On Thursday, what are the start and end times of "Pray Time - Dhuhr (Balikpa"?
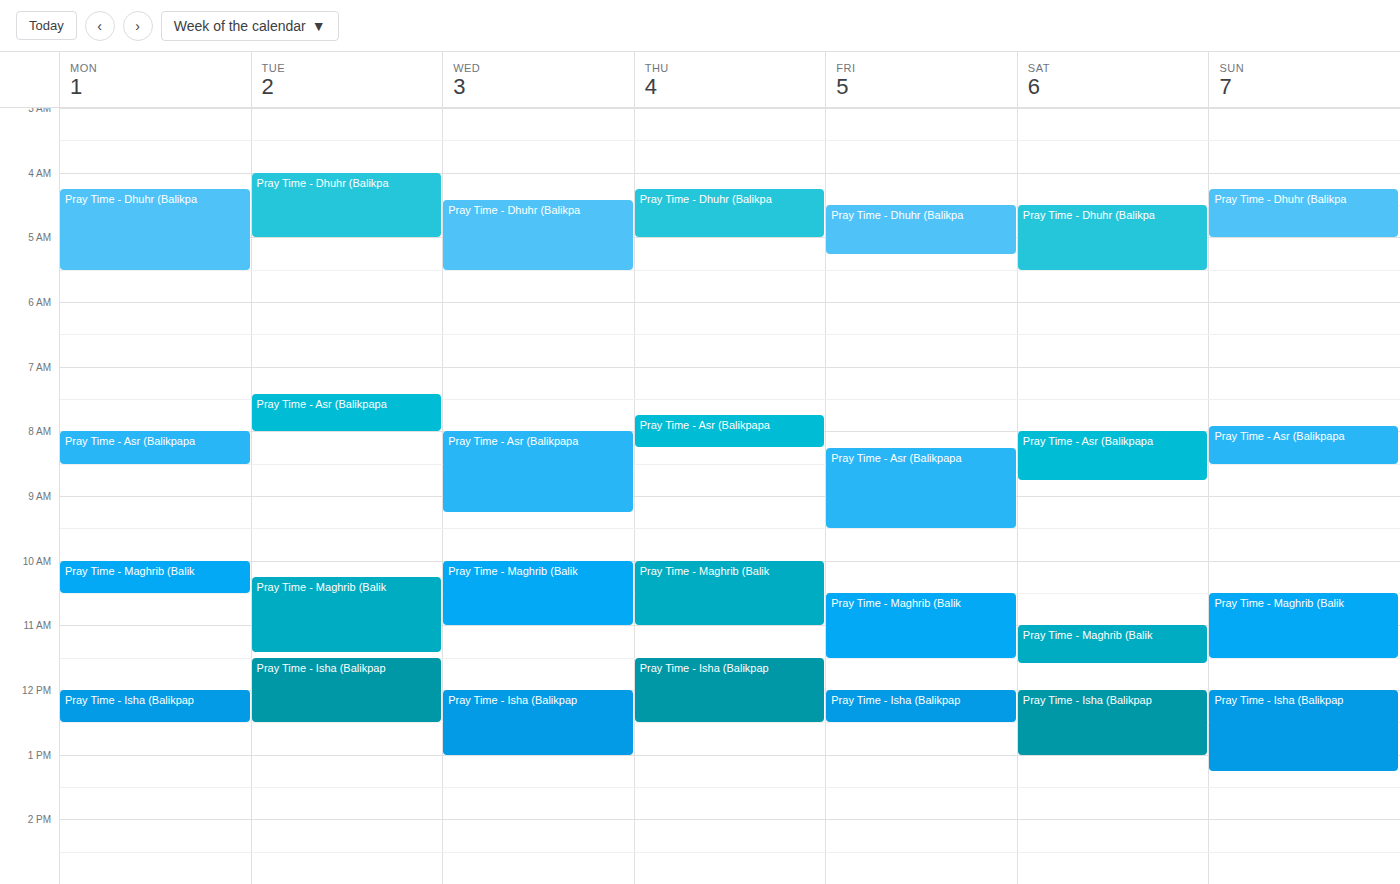
4:15 AM to 5:00 AM